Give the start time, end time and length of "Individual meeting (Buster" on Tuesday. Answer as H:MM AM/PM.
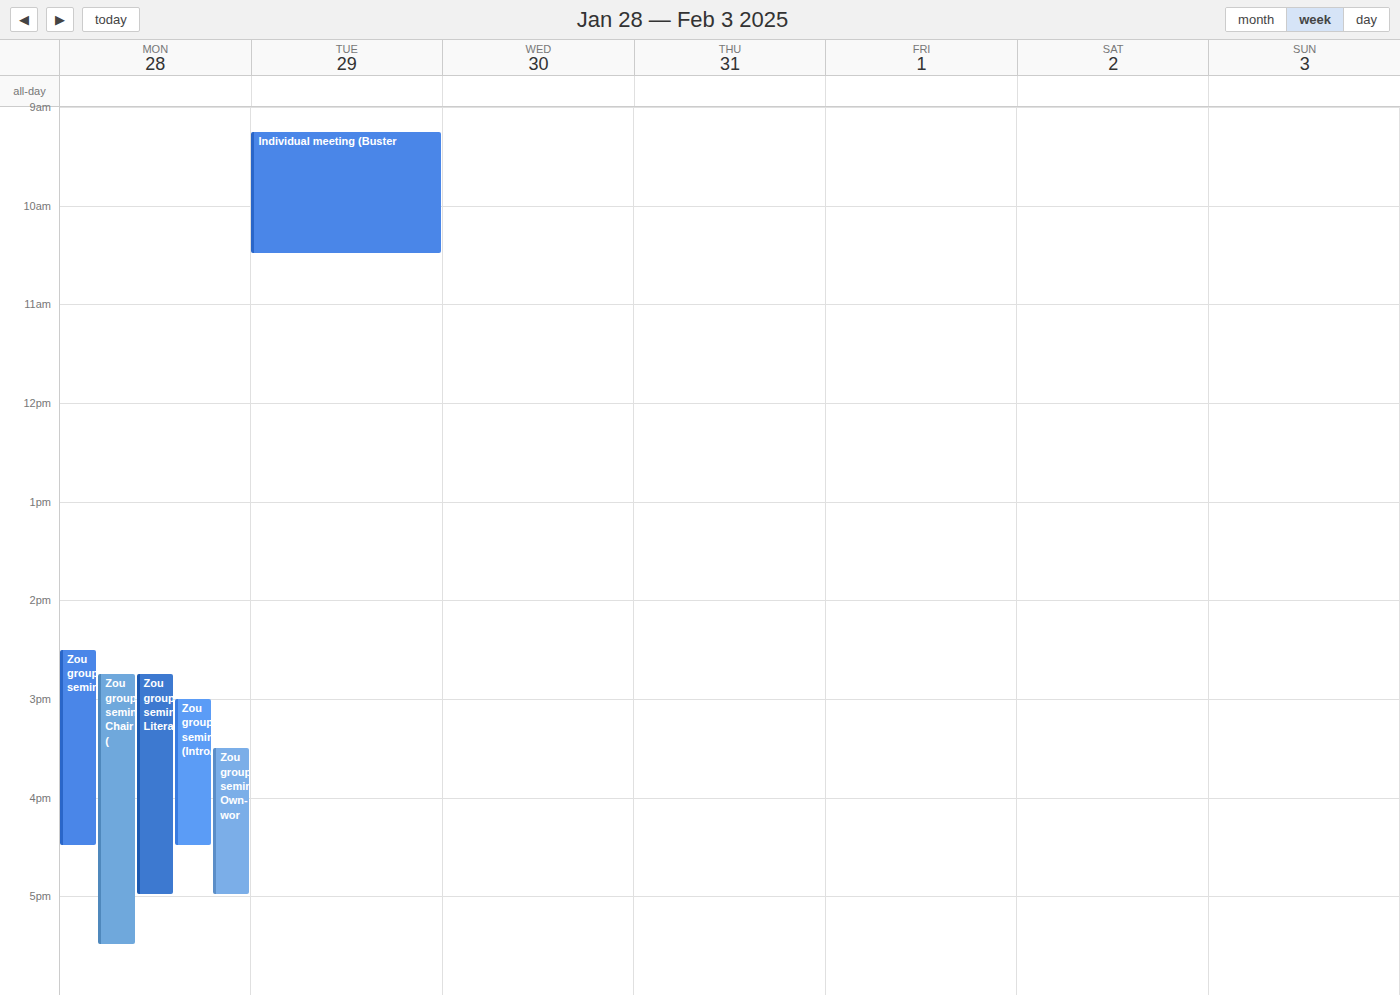
9:15 AM to 10:30 AM, 1 hour 15 minutes